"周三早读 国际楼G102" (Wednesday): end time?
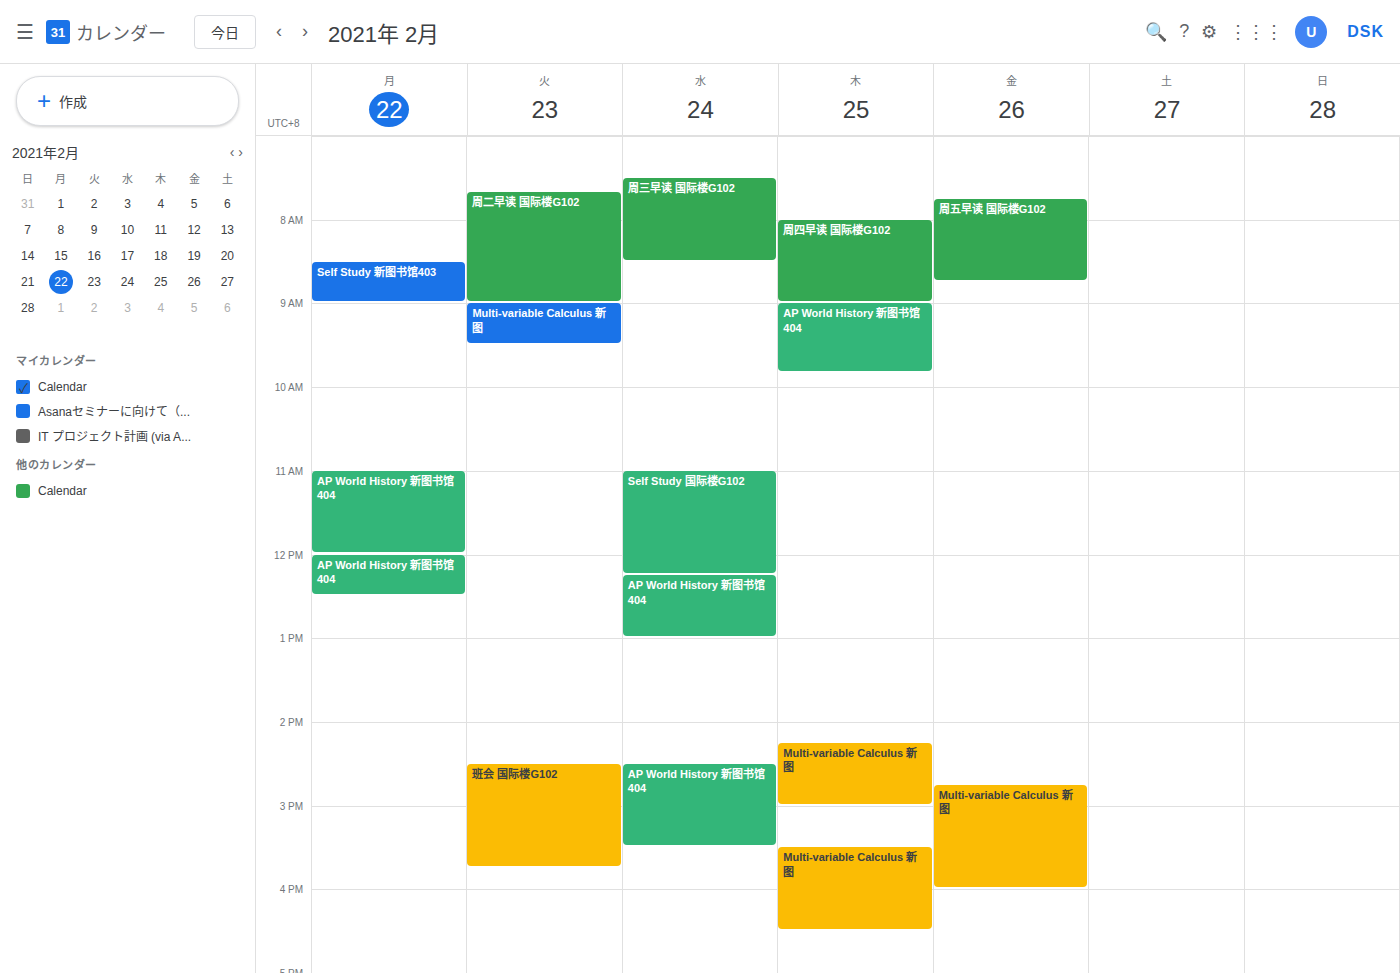
8:30 AM